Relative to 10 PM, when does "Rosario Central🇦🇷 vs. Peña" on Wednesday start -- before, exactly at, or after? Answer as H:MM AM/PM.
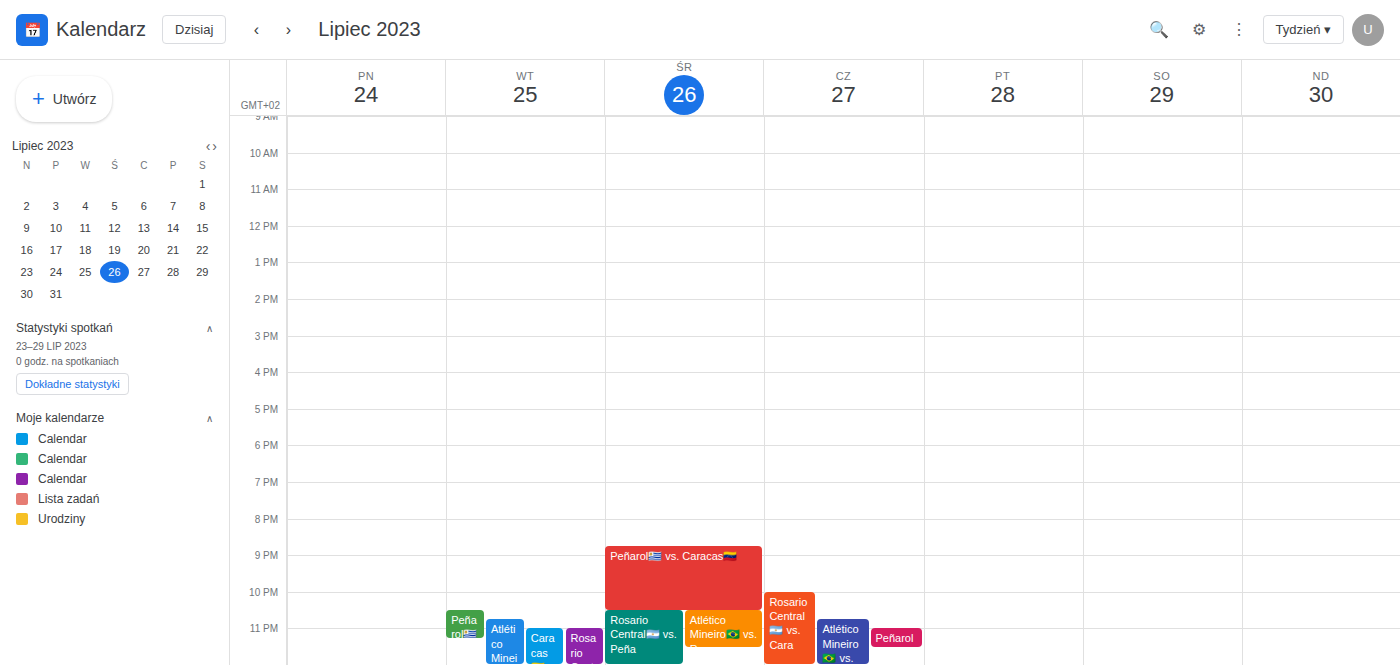
10:30 PM -- after 10 PM, 30 minutes below the 10 PM line.